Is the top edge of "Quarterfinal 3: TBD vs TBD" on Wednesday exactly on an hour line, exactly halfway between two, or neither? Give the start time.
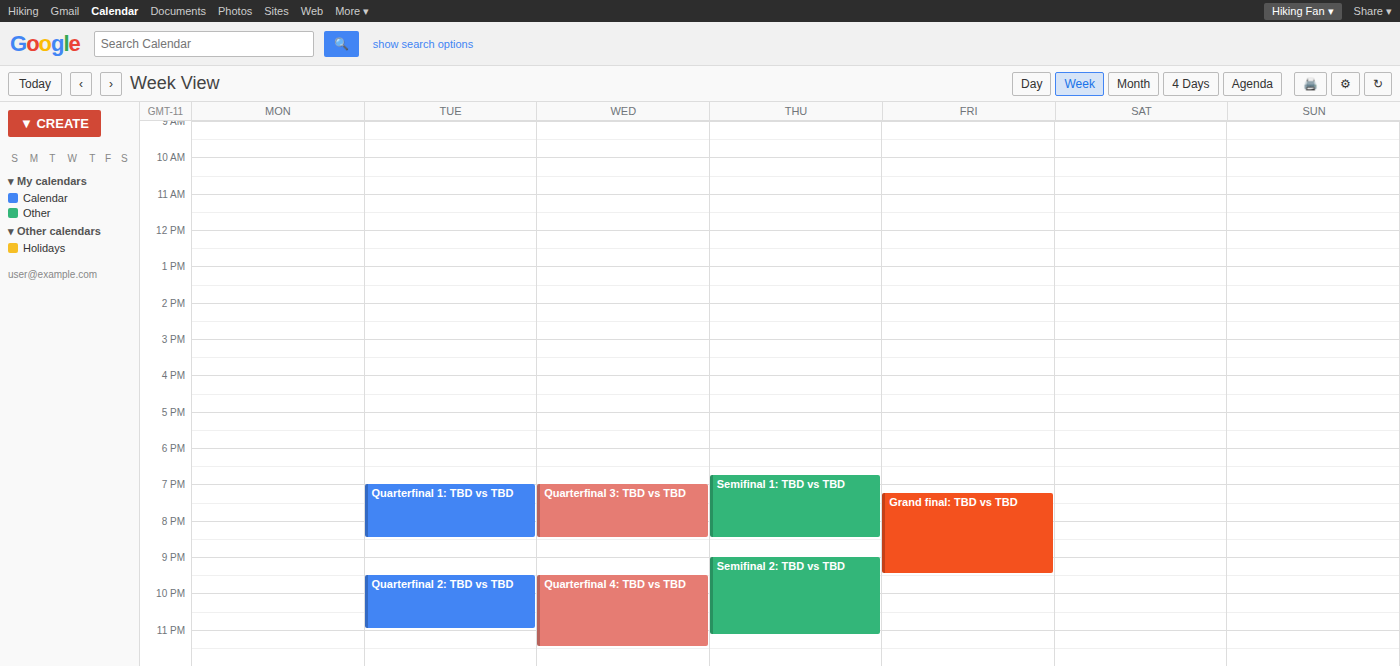
7:00 PM -- exactly on the 7 PM line.